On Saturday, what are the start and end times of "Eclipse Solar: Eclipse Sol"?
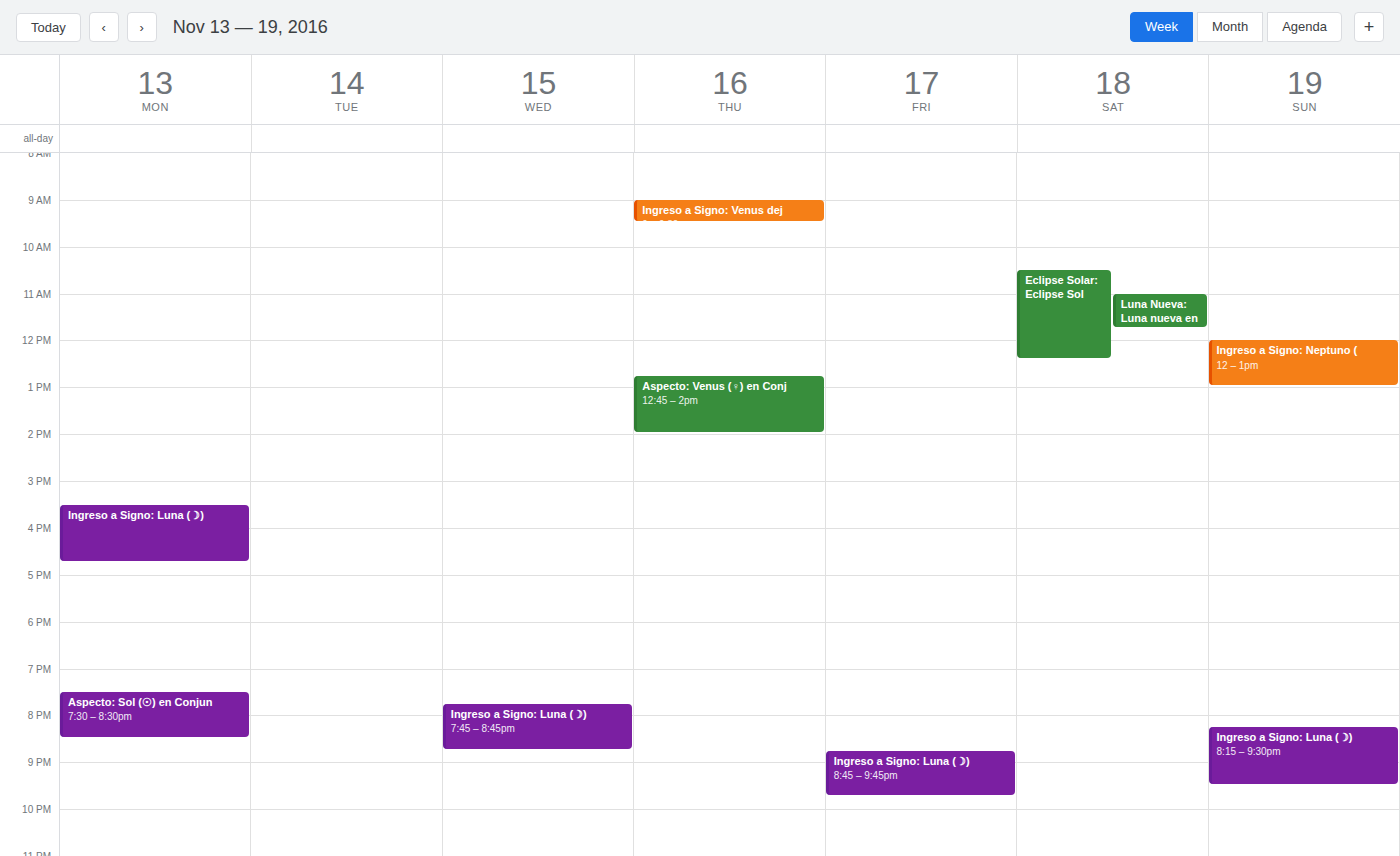
10:30 AM to 12:25 PM